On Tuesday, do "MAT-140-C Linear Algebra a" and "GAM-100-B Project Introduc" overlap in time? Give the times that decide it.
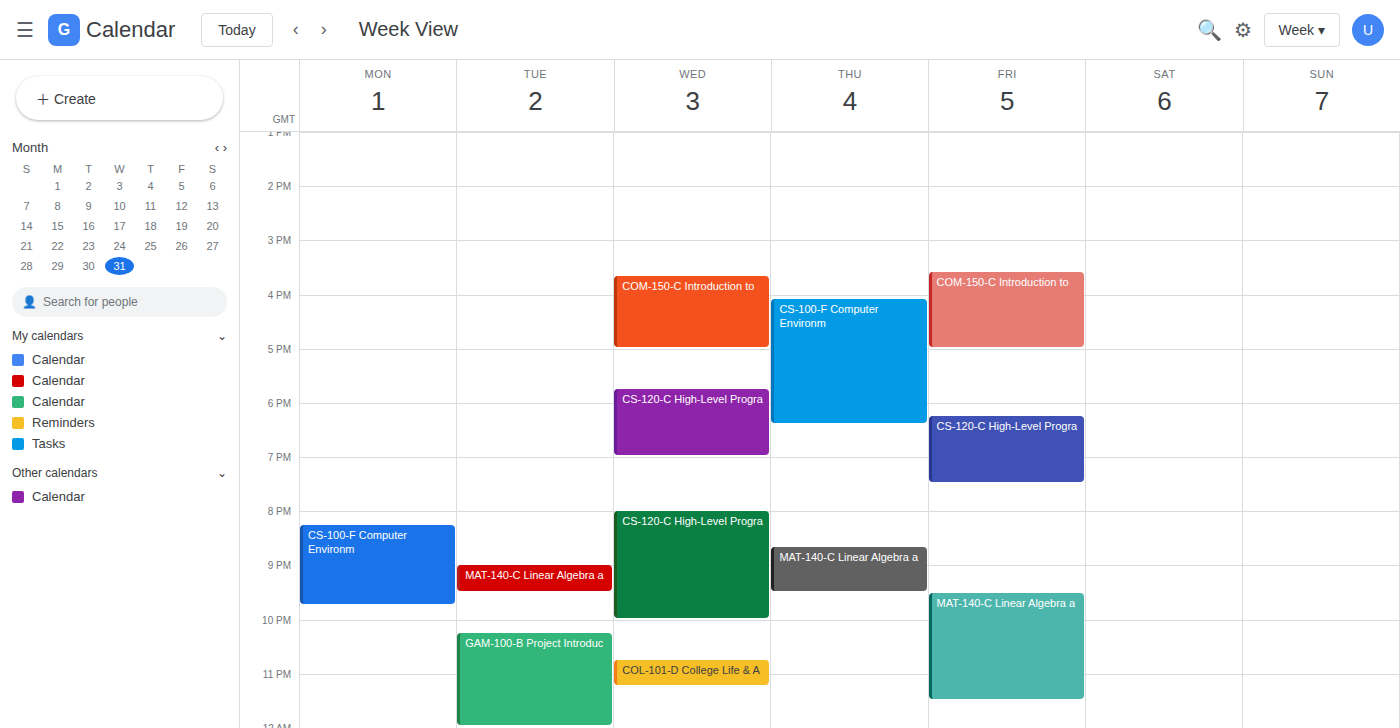
"MAT-140-C Linear Algebra a" ends at 9:30 PM and "GAM-100-B Project Introduc" starts at 10:15 PM -- no overlap.